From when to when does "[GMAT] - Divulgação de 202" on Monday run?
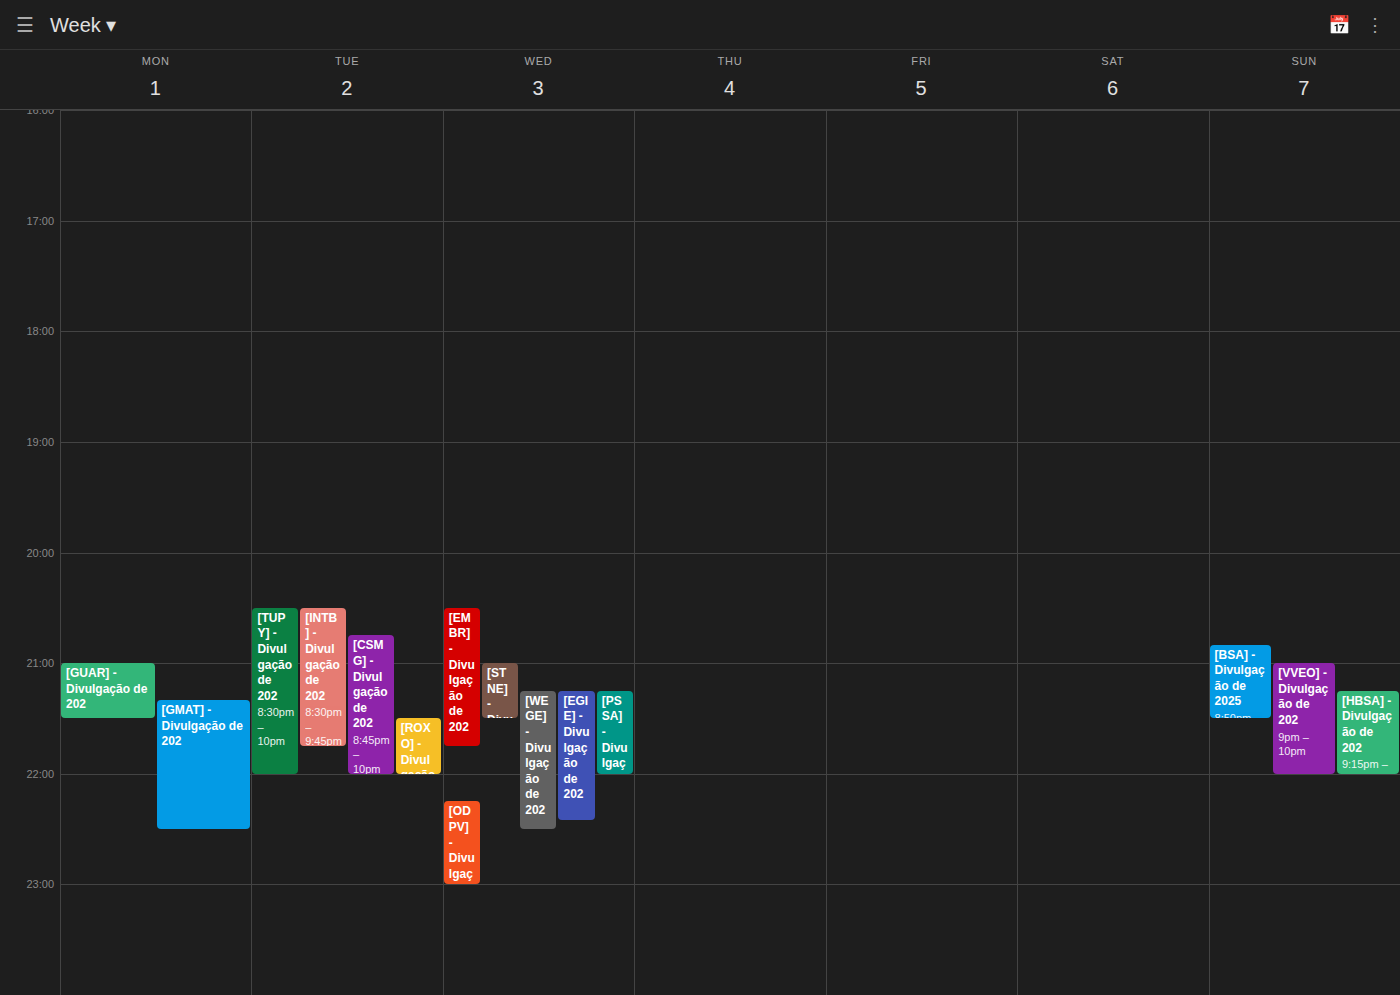
9:20 PM to 10:30 PM